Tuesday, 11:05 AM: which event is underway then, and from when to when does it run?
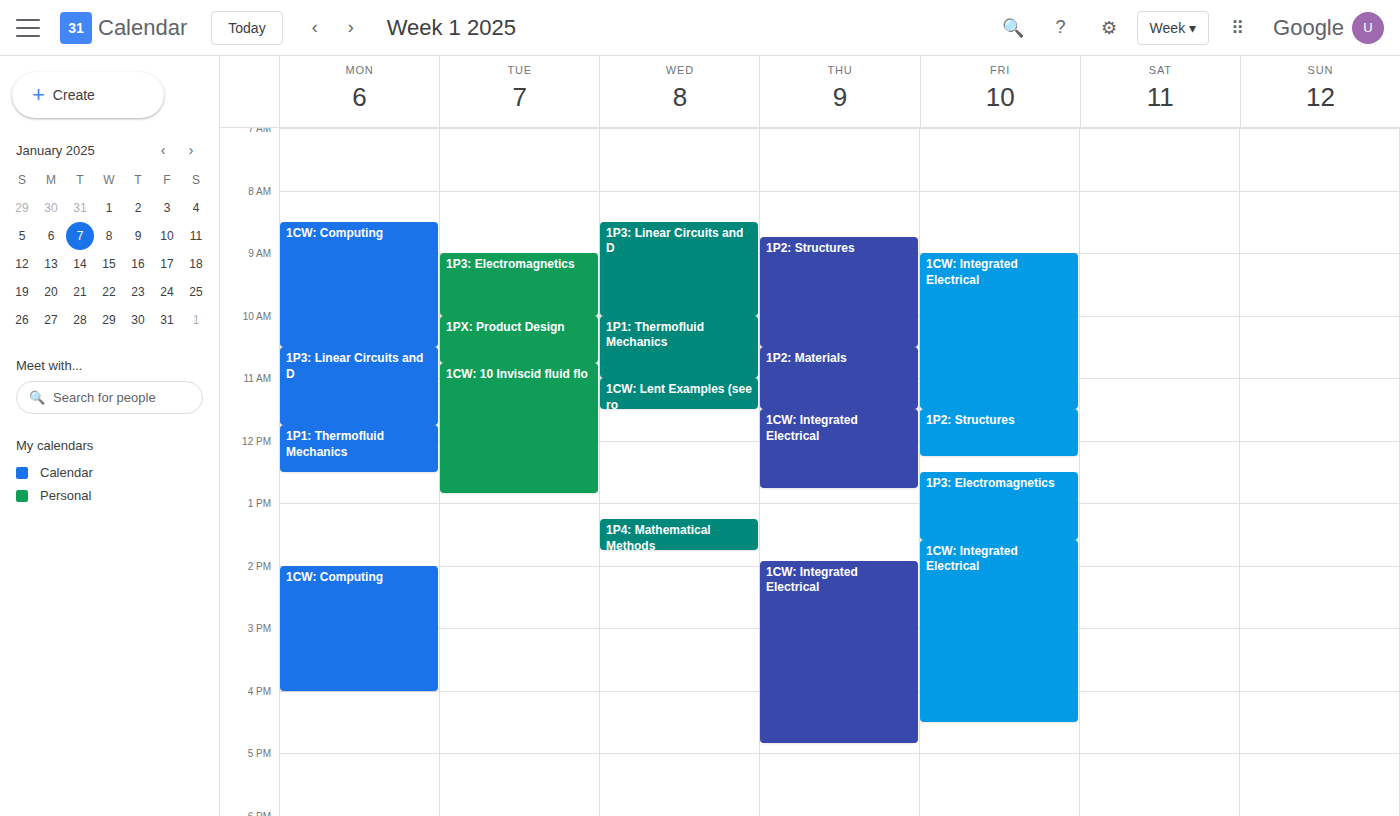
"1CW: 10 Inviscid fluid flo", 10:45 AM to 12:50 PM